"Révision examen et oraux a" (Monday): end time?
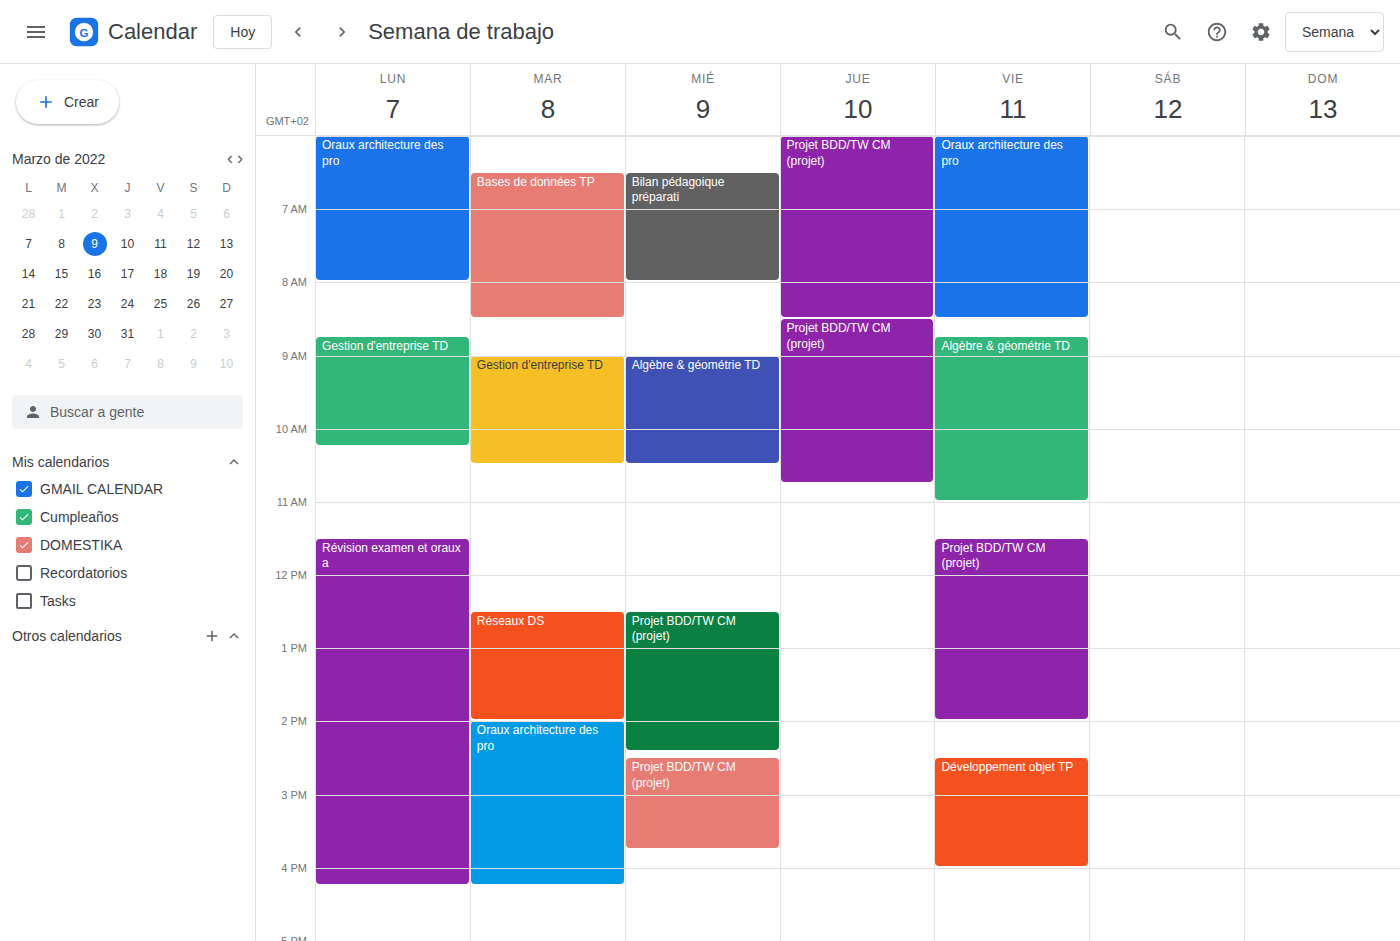
4:15 PM